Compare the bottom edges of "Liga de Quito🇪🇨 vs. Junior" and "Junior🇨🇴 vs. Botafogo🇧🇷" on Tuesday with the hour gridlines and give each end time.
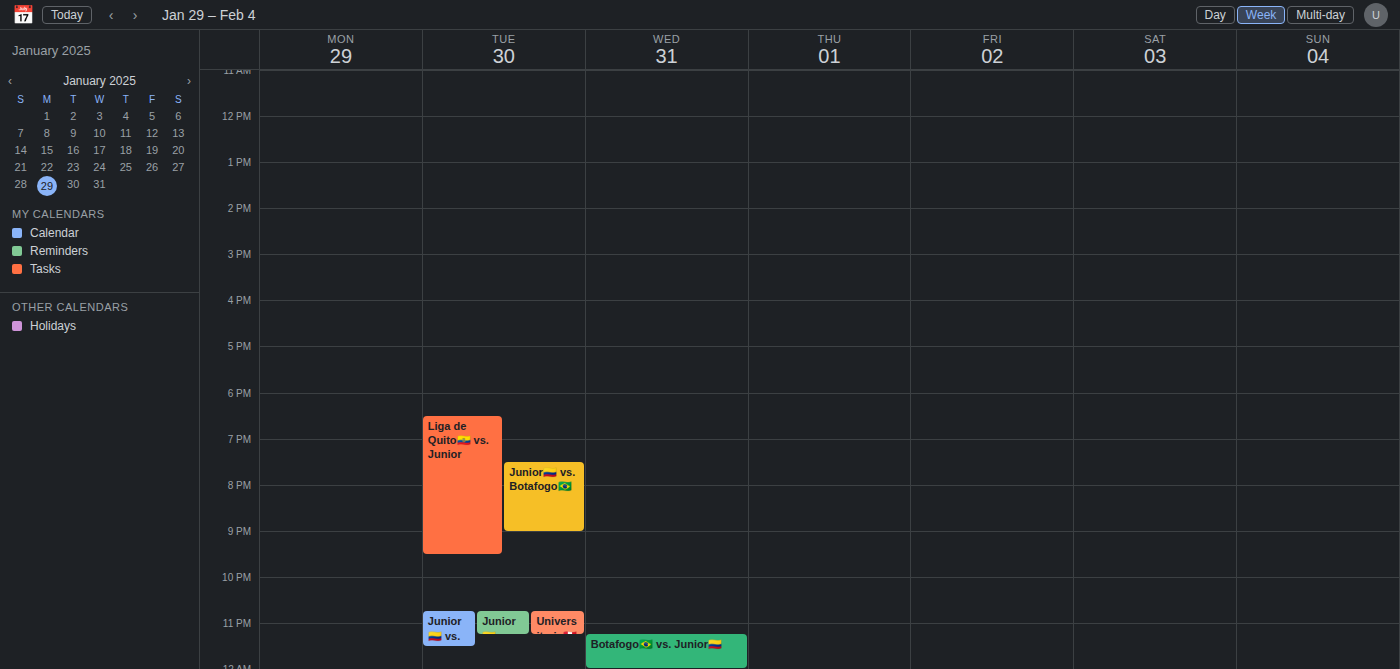
"Liga de Quito🇪🇨 vs. Junior": 9:30 PM, halfway between the 9 PM and 10 PM lines. "Junior🇨🇴 vs. Botafogo🇧🇷": 9:00 PM, exactly on the 9 PM line.